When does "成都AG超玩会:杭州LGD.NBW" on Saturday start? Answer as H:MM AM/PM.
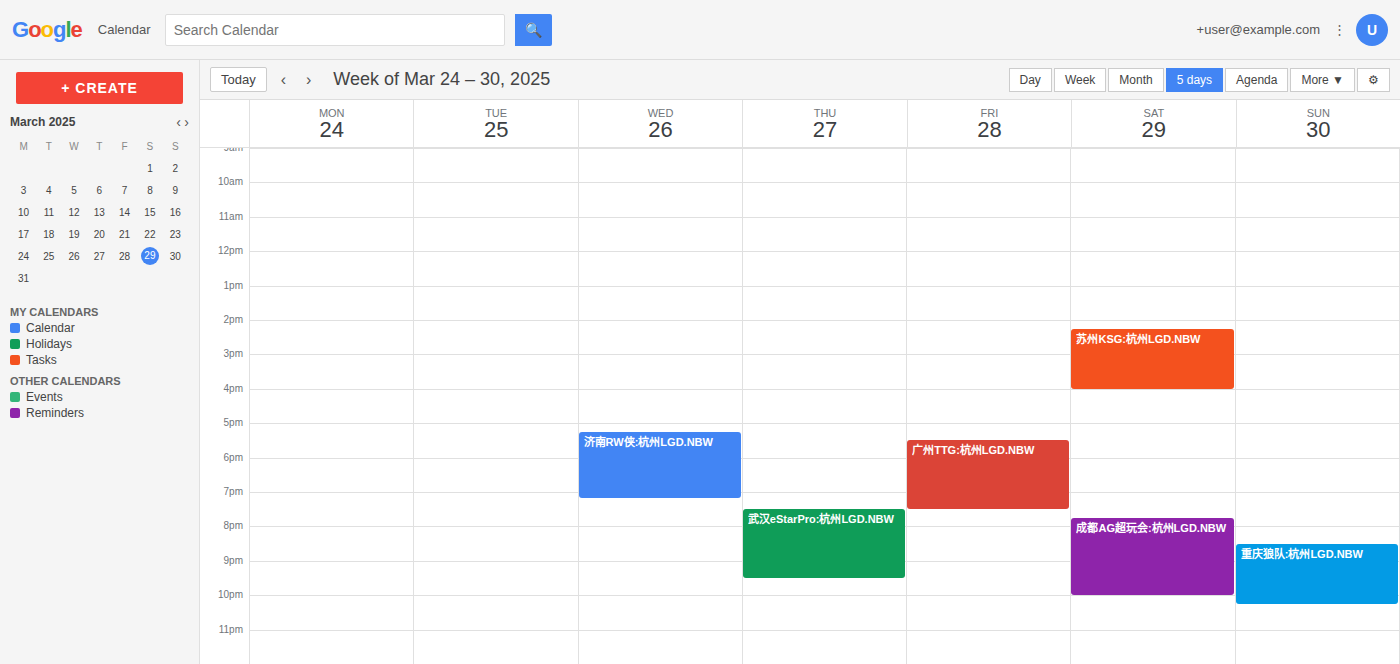
7:45 PM